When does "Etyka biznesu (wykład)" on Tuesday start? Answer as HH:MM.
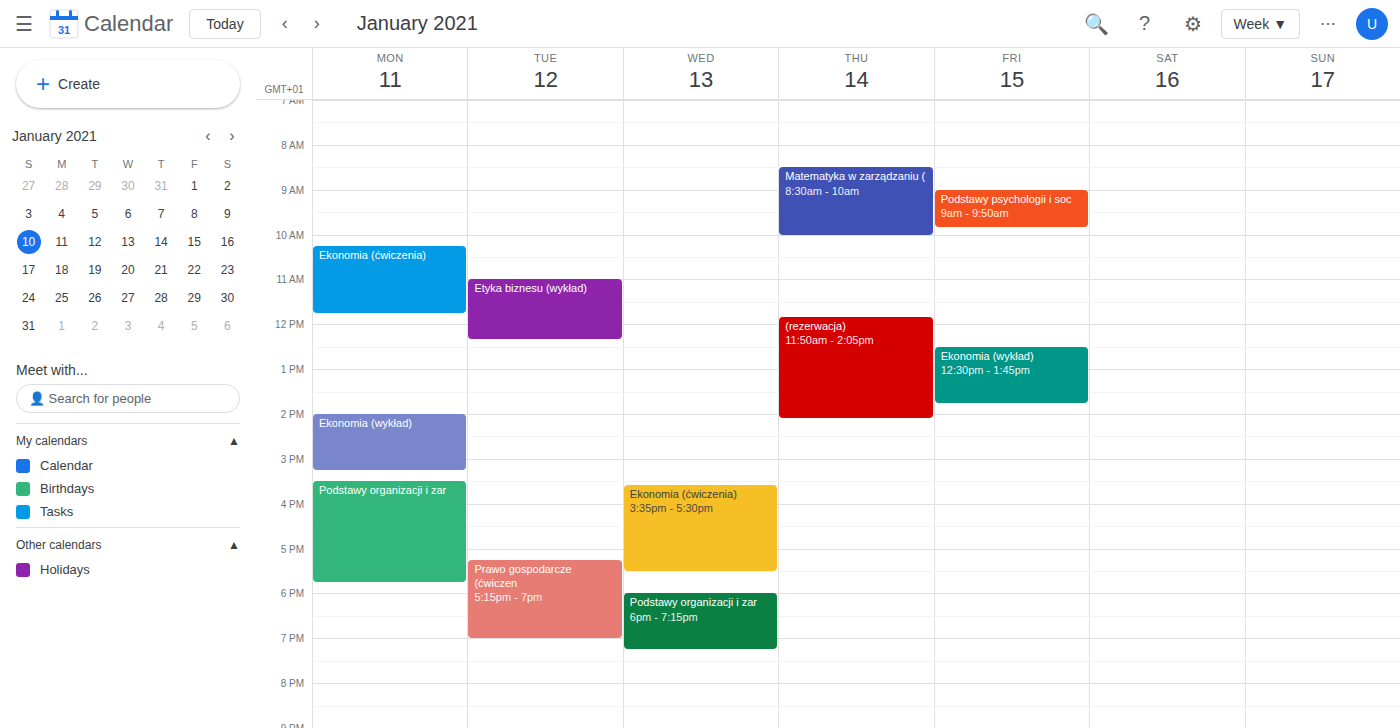
11:00